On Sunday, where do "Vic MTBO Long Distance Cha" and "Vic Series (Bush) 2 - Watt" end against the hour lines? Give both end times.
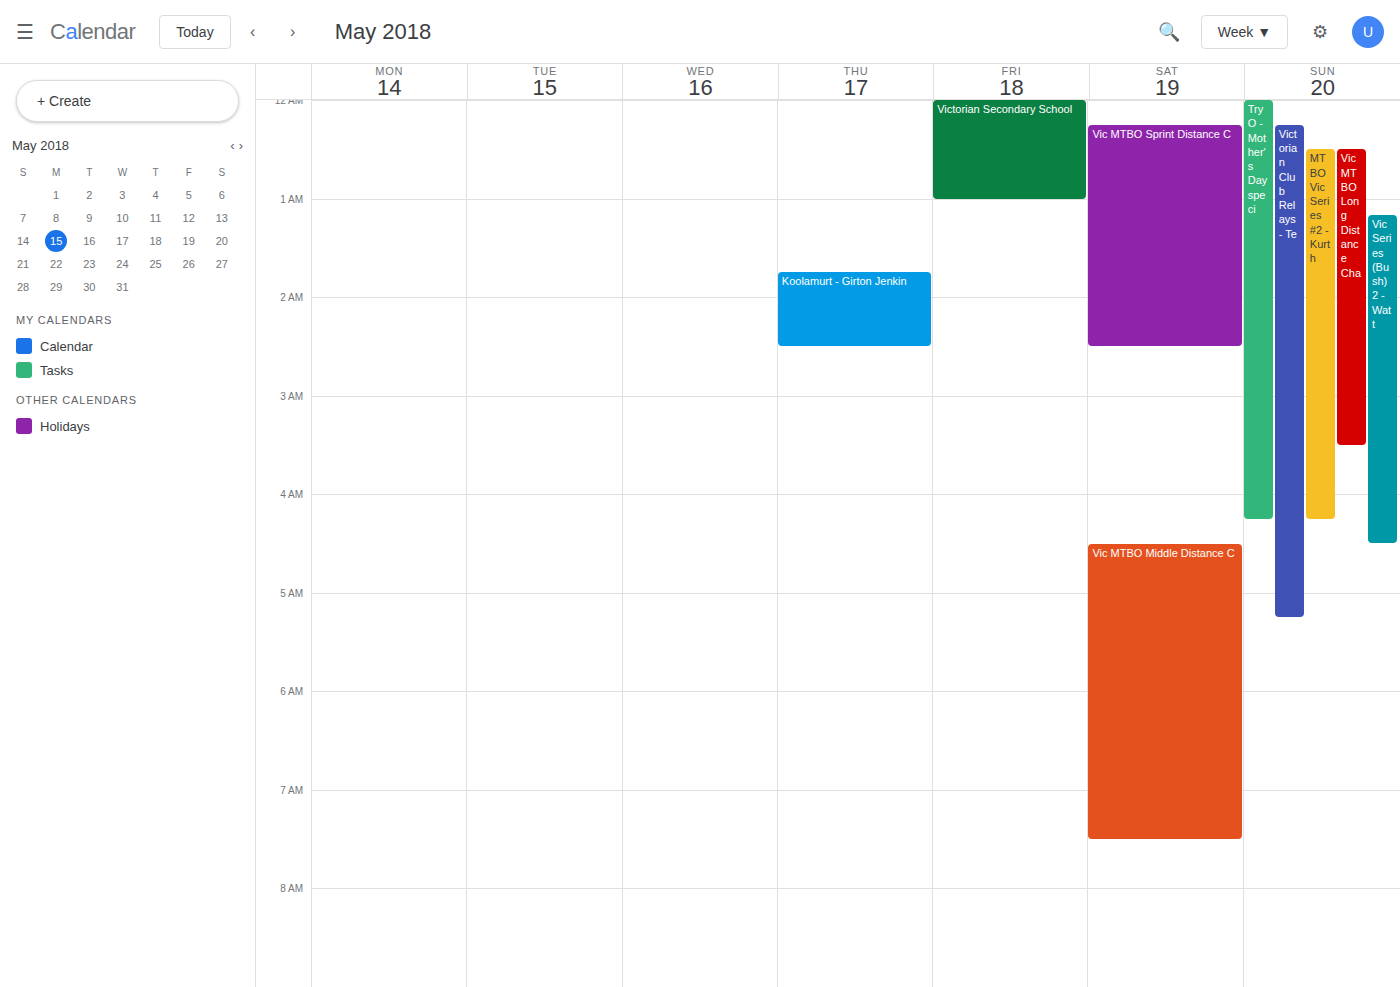
"Vic MTBO Long Distance Cha": 3:30 AM, halfway between the 3 AM and 4 AM lines. "Vic Series (Bush) 2 - Watt": 4:30 AM, halfway between the 4 AM and 5 AM lines.